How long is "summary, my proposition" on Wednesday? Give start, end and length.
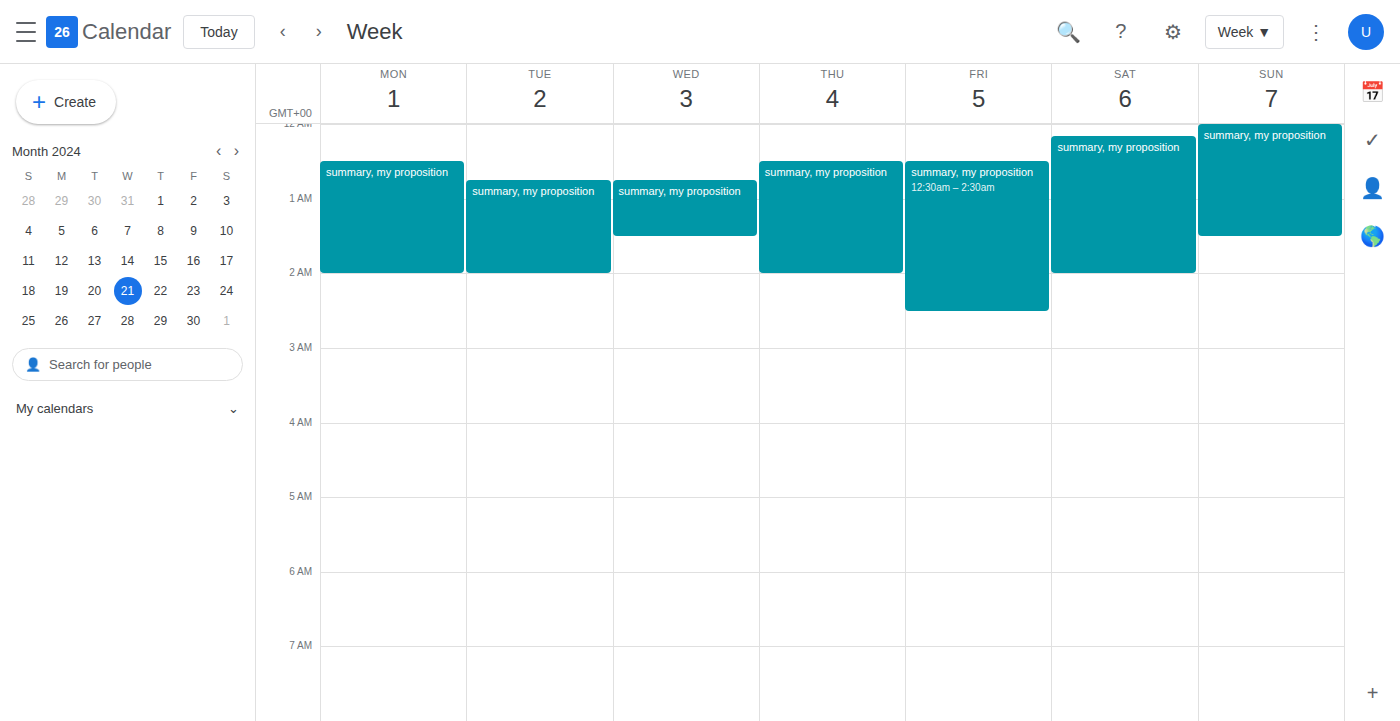
00:45 to 01:30, 45 minutes